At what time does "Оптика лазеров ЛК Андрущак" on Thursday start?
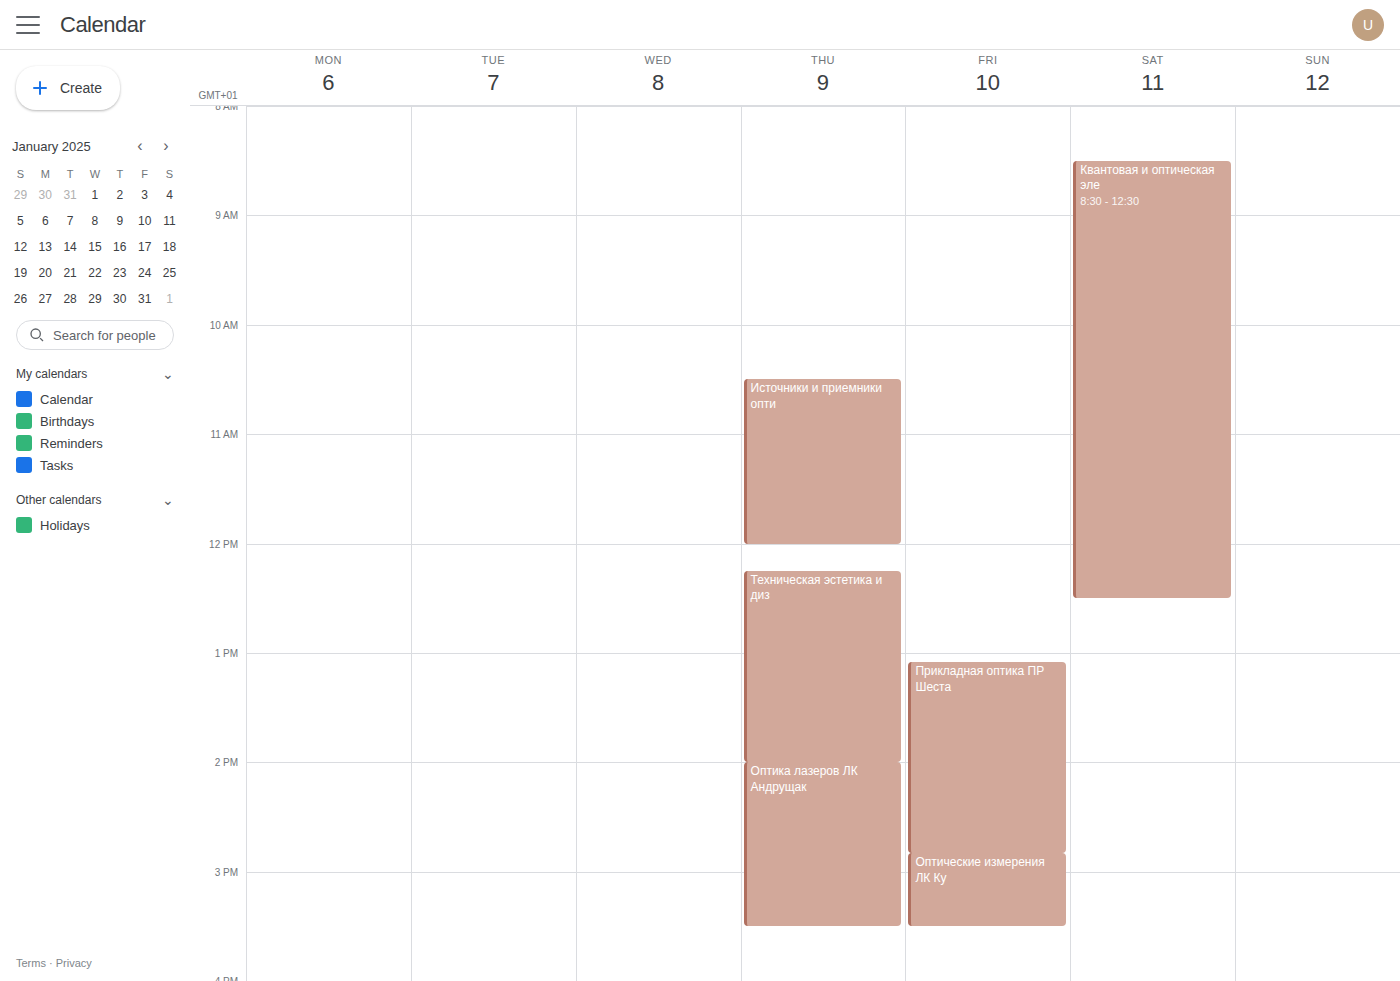
2:00 PM